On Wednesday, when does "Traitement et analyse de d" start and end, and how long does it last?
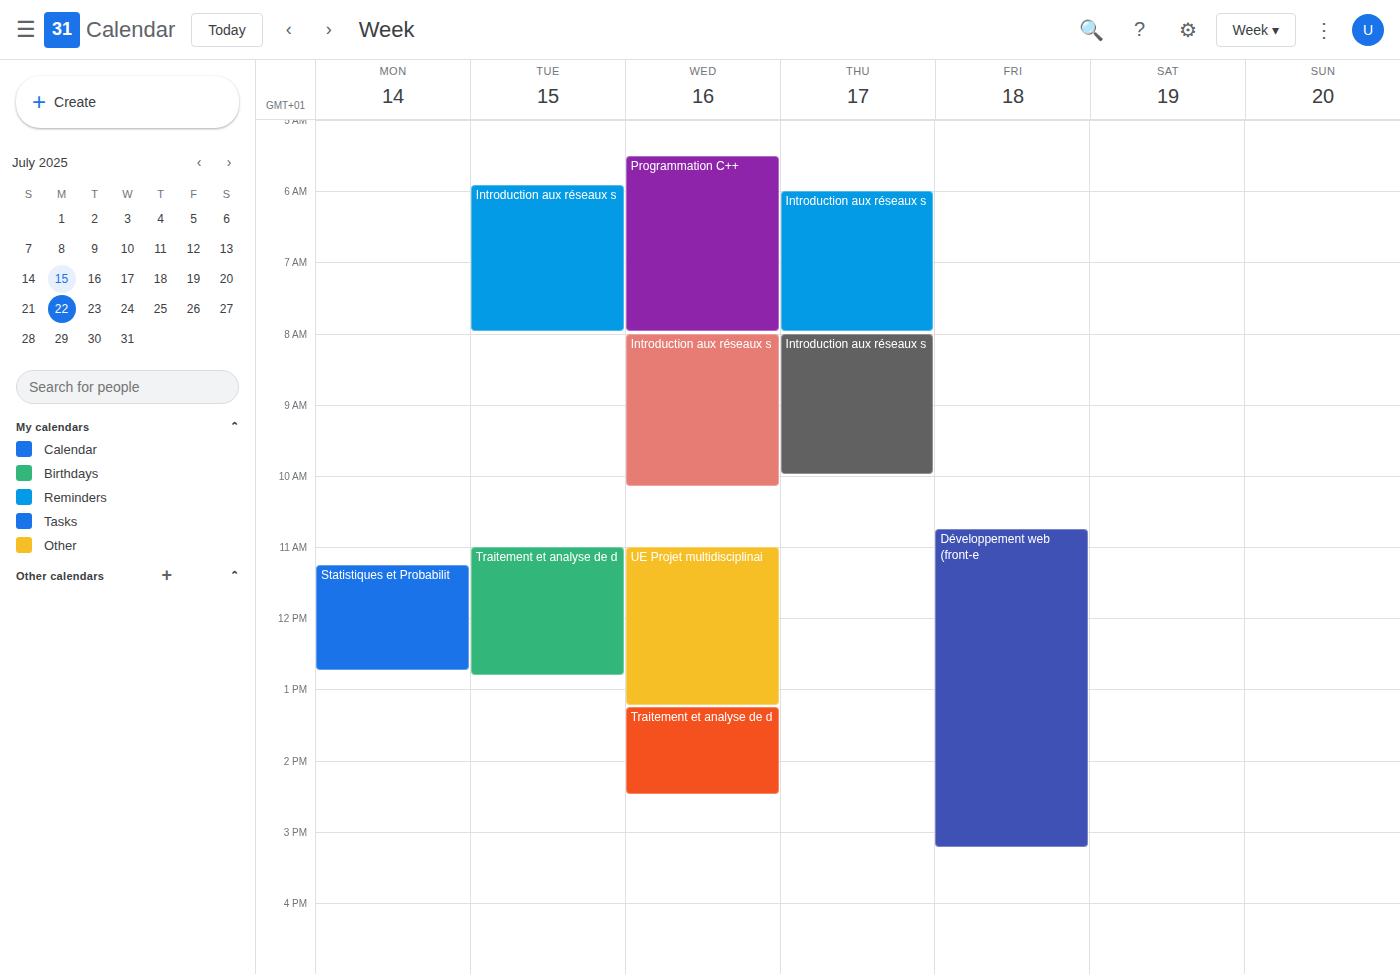
1:15 PM to 2:30 PM, 1 hour 15 minutes